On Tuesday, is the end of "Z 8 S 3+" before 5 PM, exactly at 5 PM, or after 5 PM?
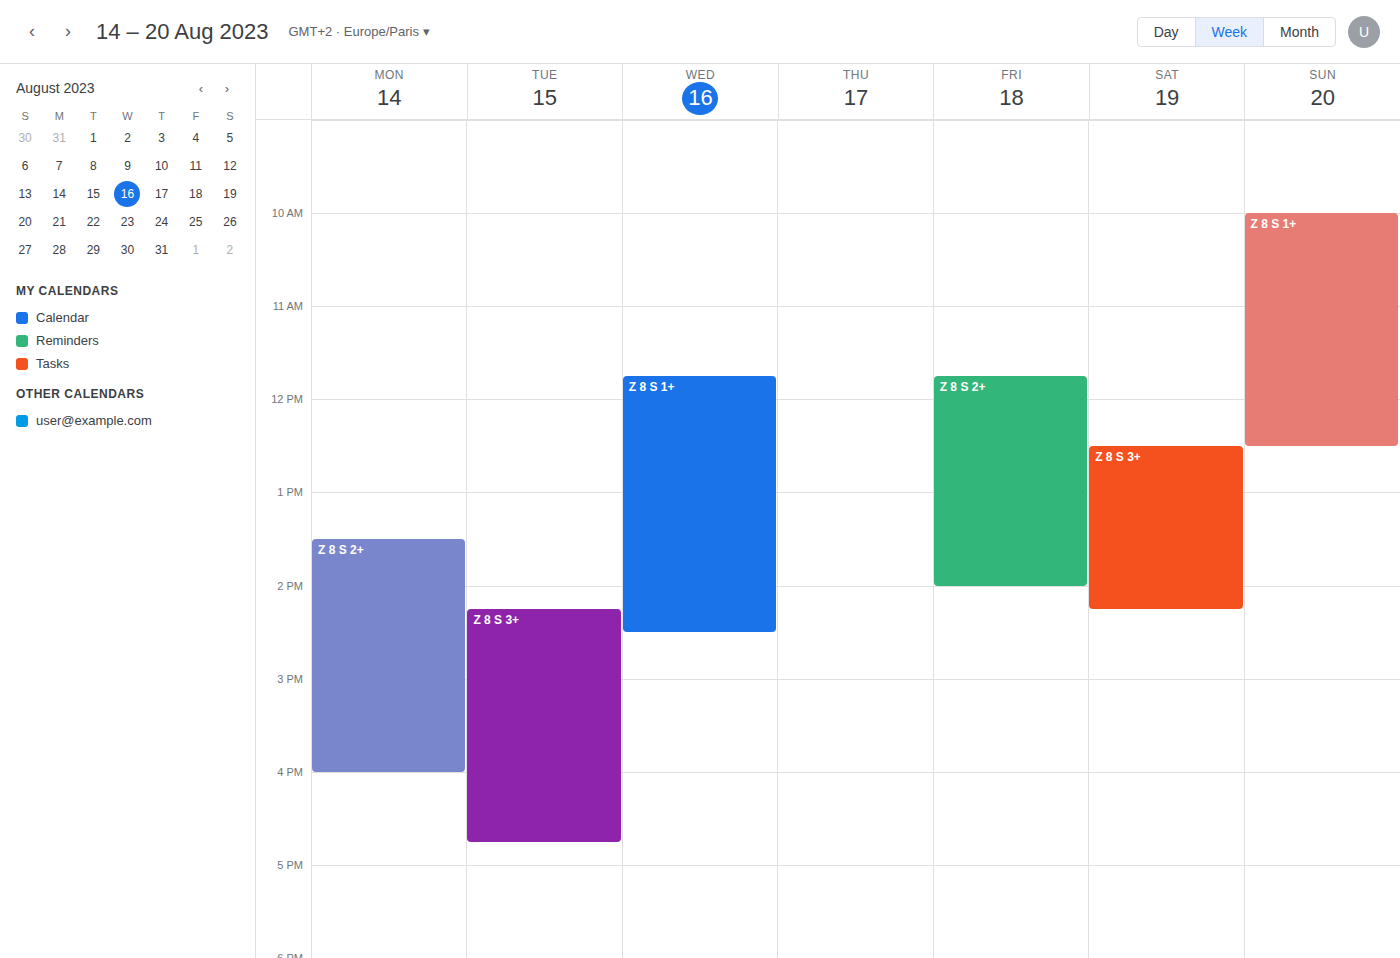
4:45 PM -- before 5 PM, 15 minutes above the 5 PM line.